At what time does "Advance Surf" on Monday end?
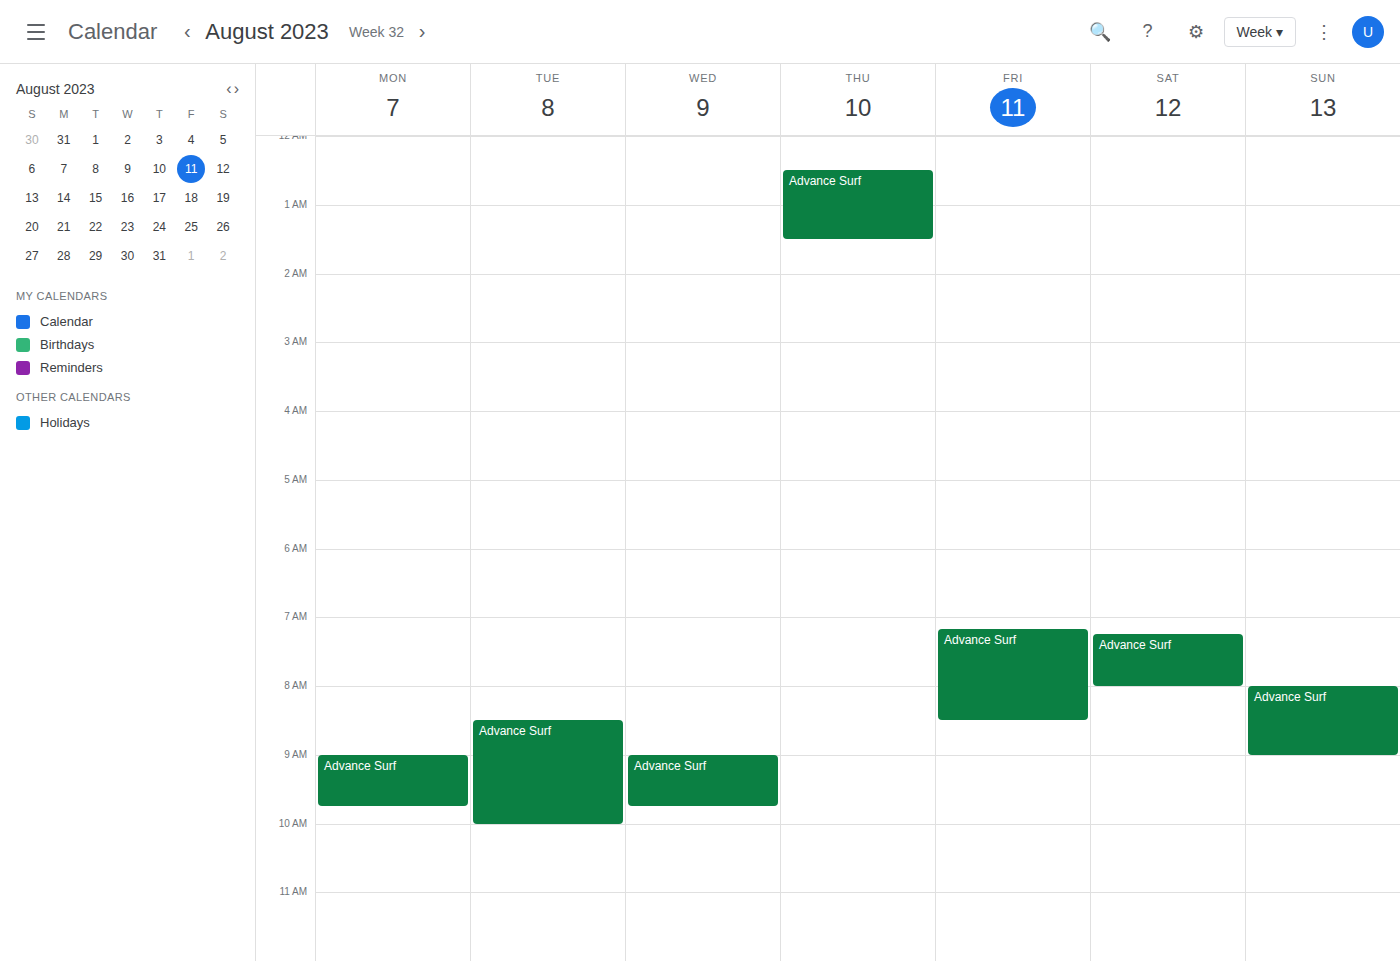
9:45 AM